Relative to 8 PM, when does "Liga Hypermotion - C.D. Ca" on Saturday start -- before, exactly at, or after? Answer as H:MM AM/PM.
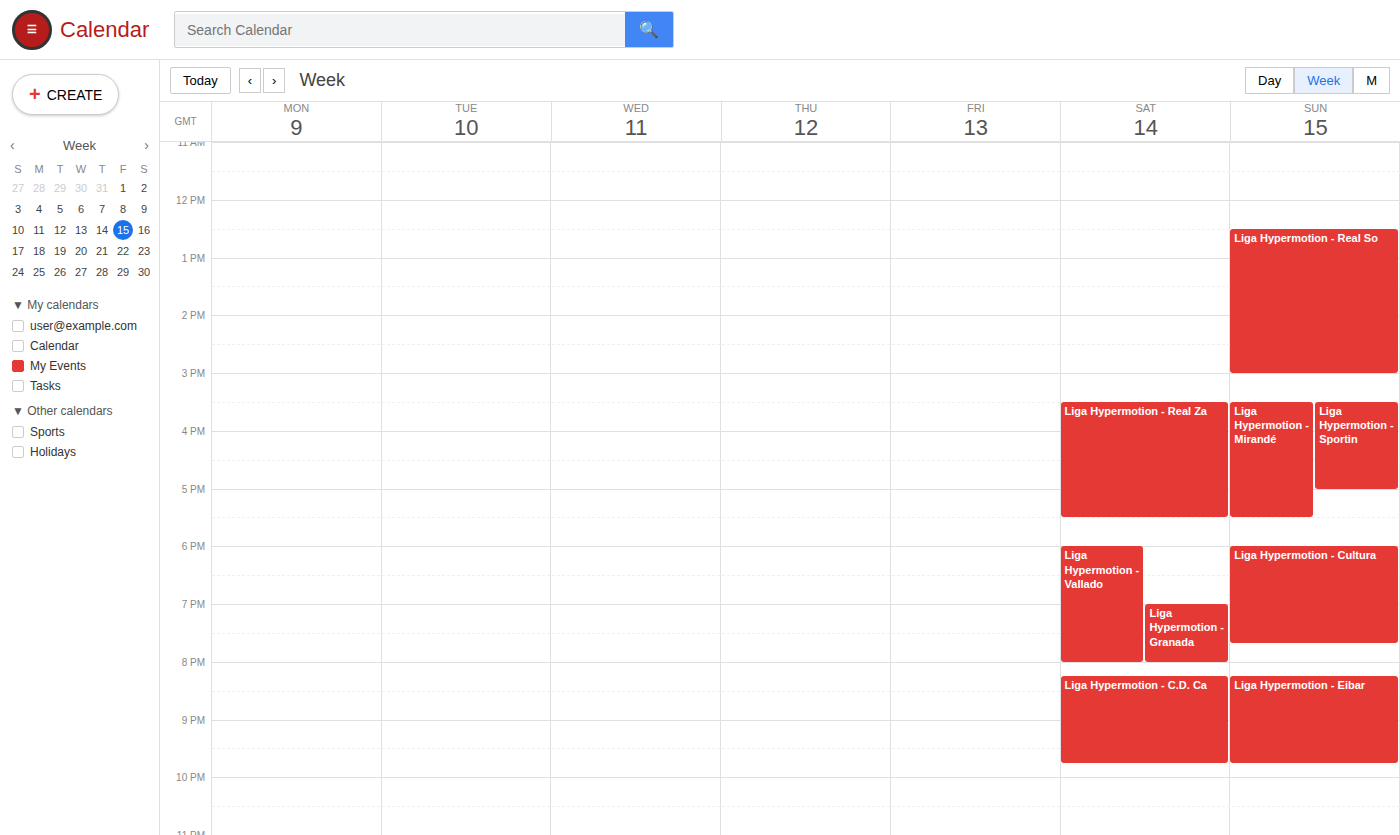
8:15 PM -- after 8 PM, 15 minutes below the 8 PM line.